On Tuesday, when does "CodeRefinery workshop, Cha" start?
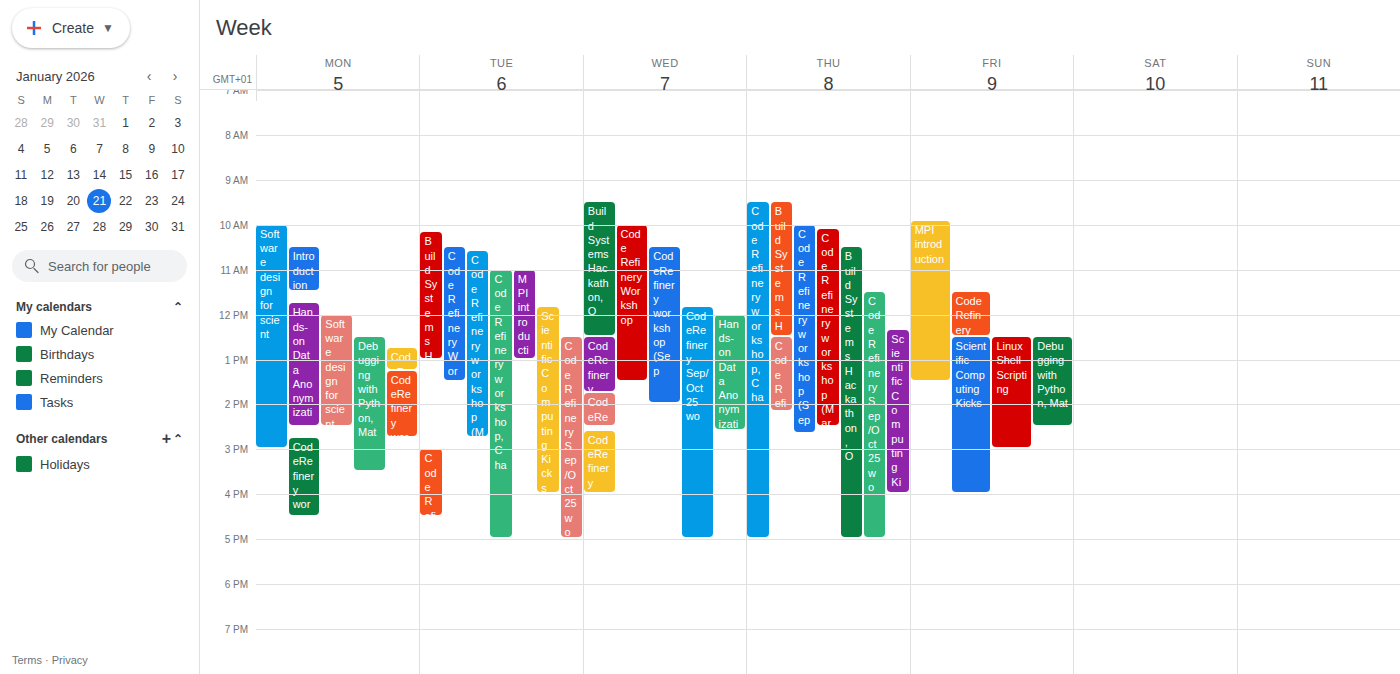
11:00